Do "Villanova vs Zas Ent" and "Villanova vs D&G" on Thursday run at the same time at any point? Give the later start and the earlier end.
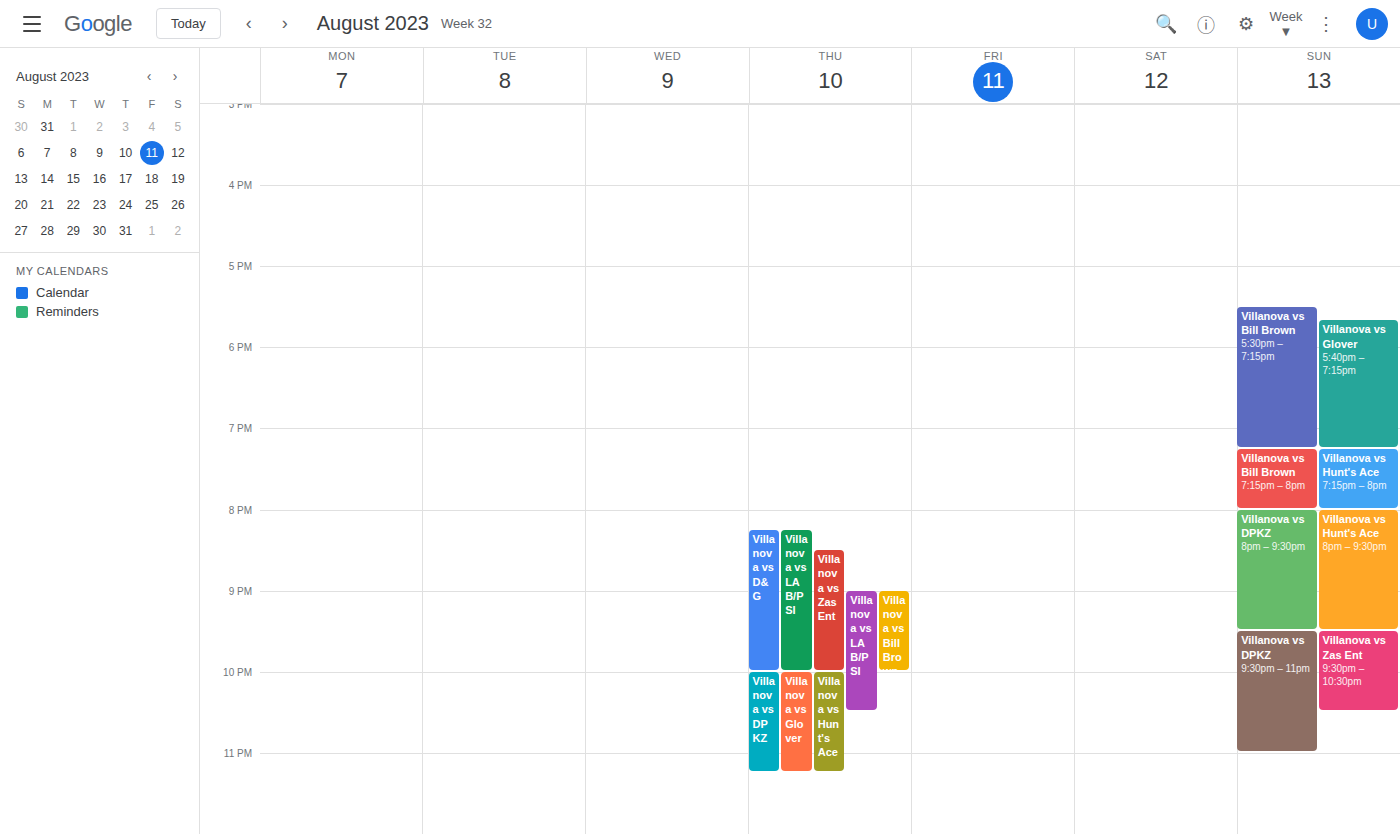
"Villanova vs Zas Ent" starts at 8:30 PM, before "Villanova vs D&G" ends at 10:00 PM -- they overlap.